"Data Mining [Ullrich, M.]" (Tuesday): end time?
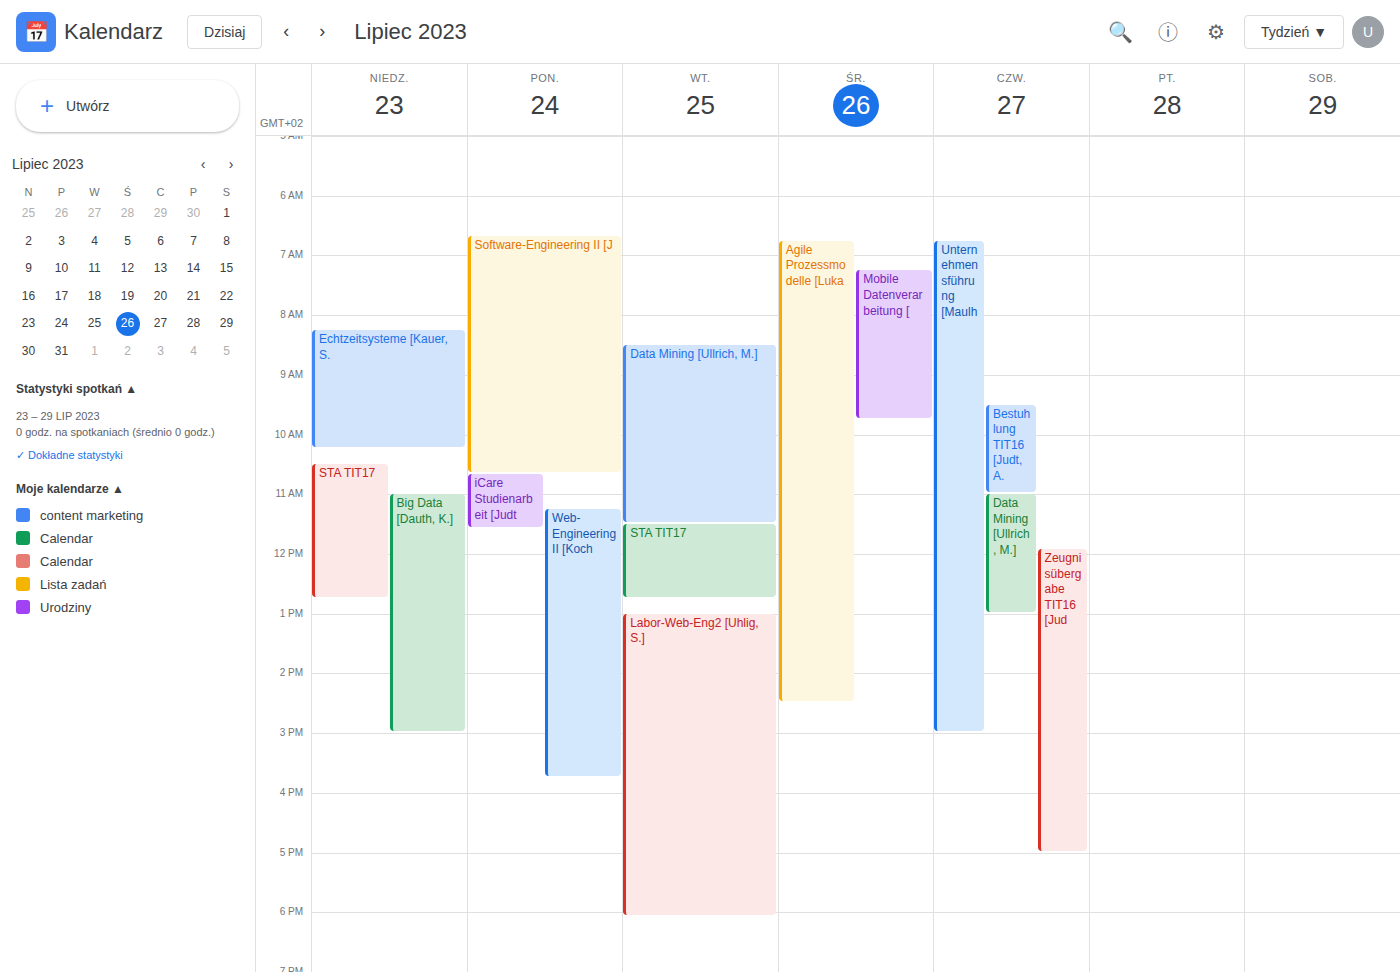
11:30